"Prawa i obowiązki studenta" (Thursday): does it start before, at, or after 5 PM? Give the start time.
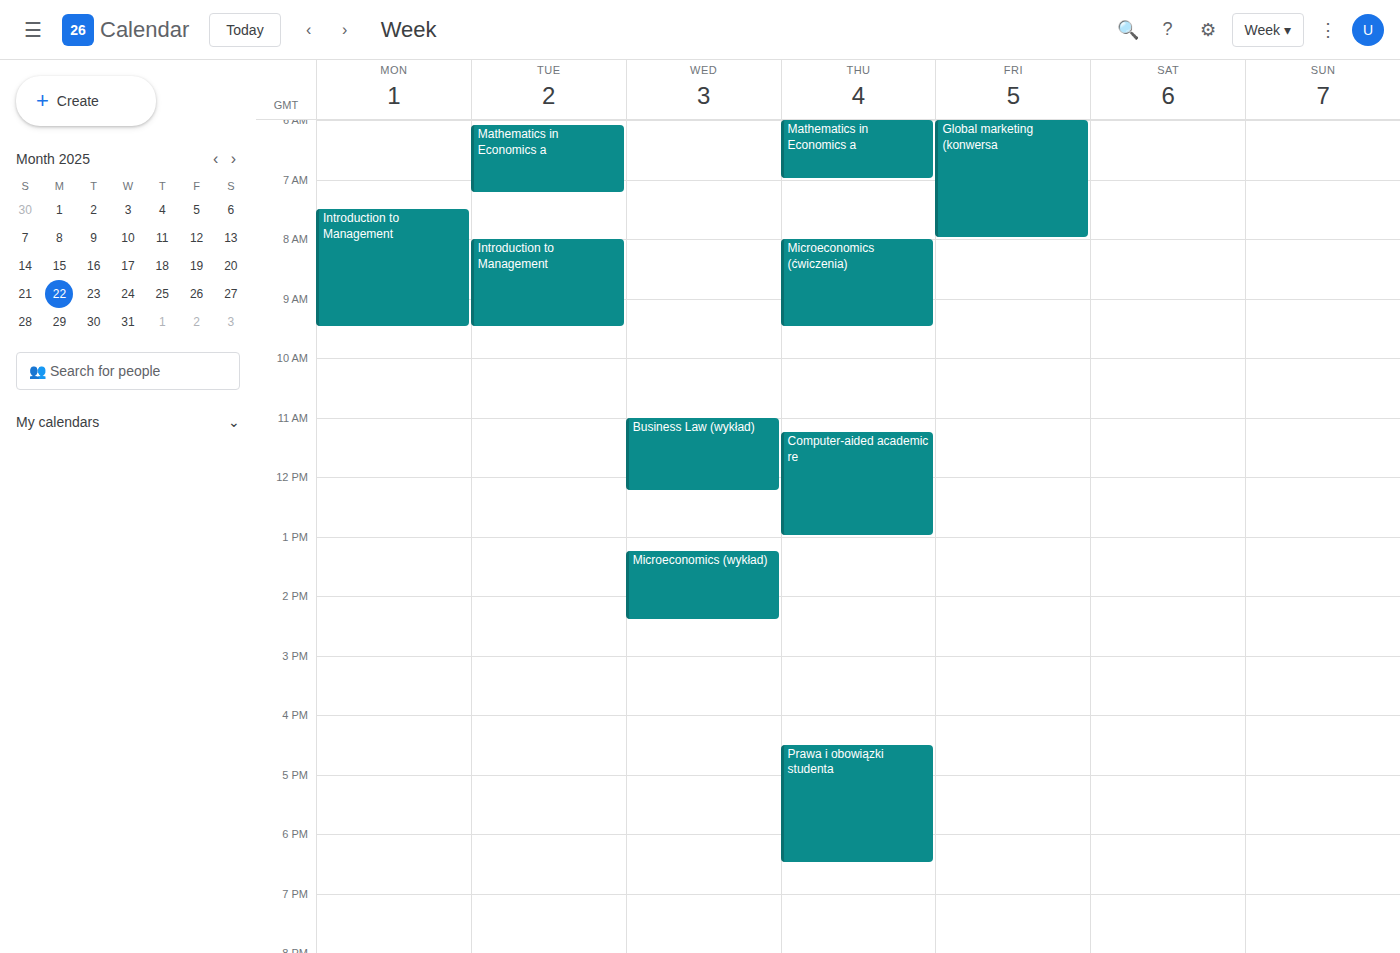
4:30 PM -- before 5 PM, 30 minutes above the 5 PM line.